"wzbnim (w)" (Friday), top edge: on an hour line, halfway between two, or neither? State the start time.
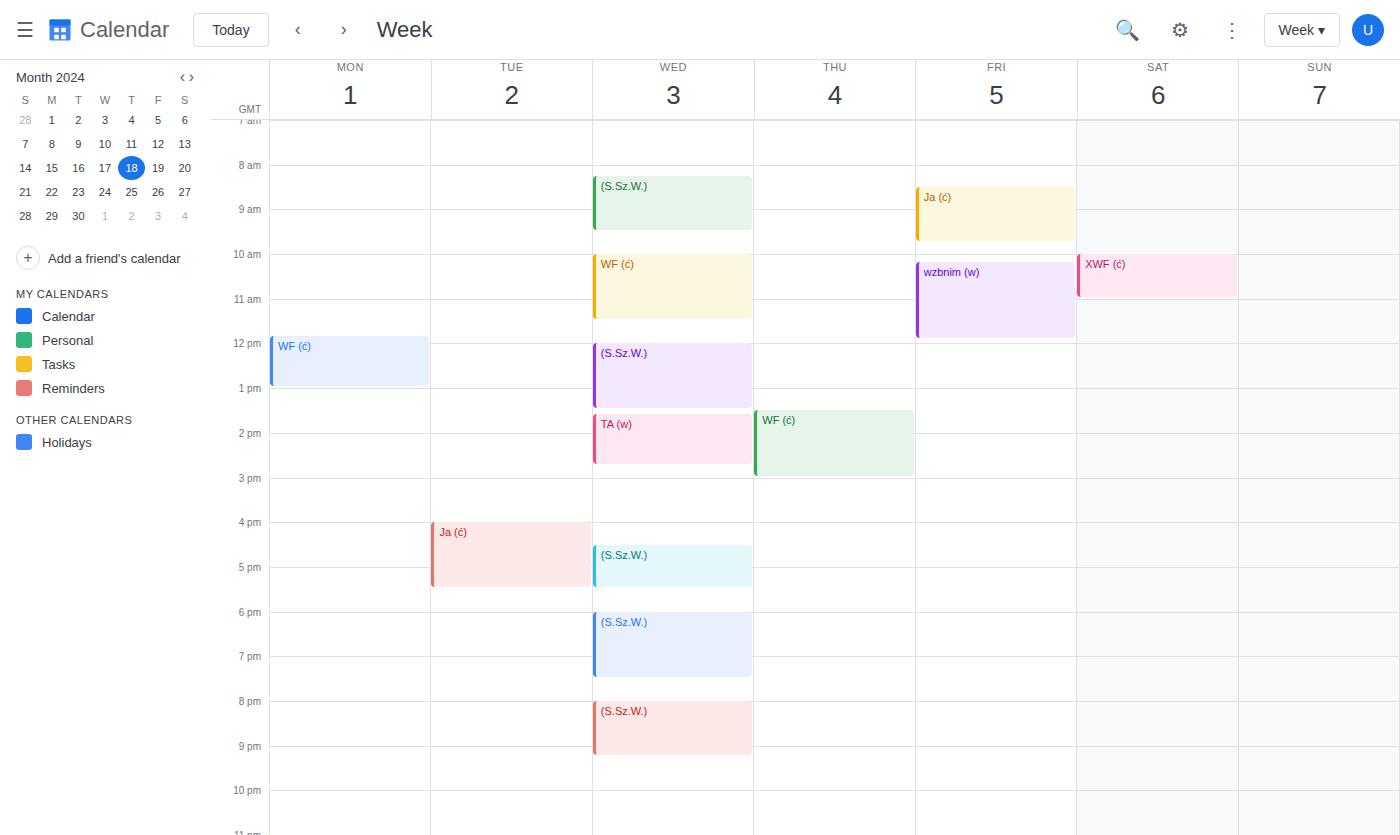
10:10 AM -- neither: 10 minutes below the 10 AM line and 50 minutes above the 11 AM line.